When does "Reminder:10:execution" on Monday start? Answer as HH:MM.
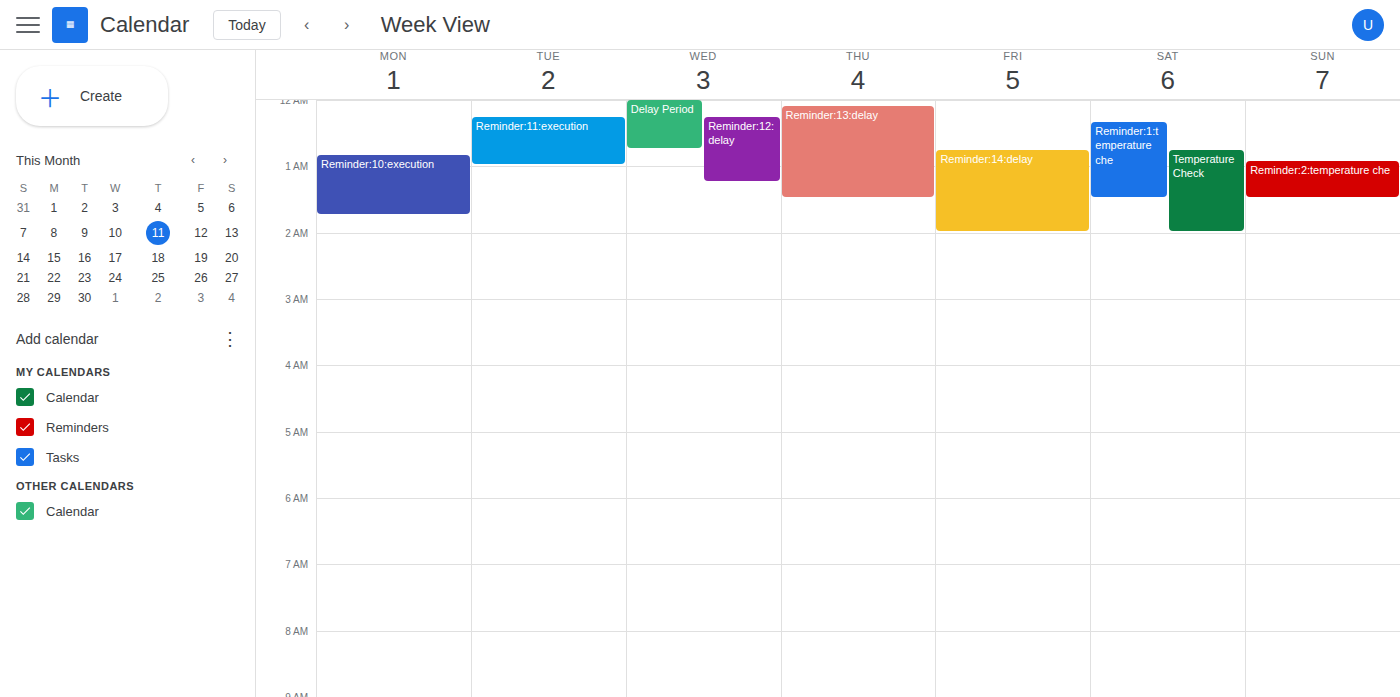
00:50